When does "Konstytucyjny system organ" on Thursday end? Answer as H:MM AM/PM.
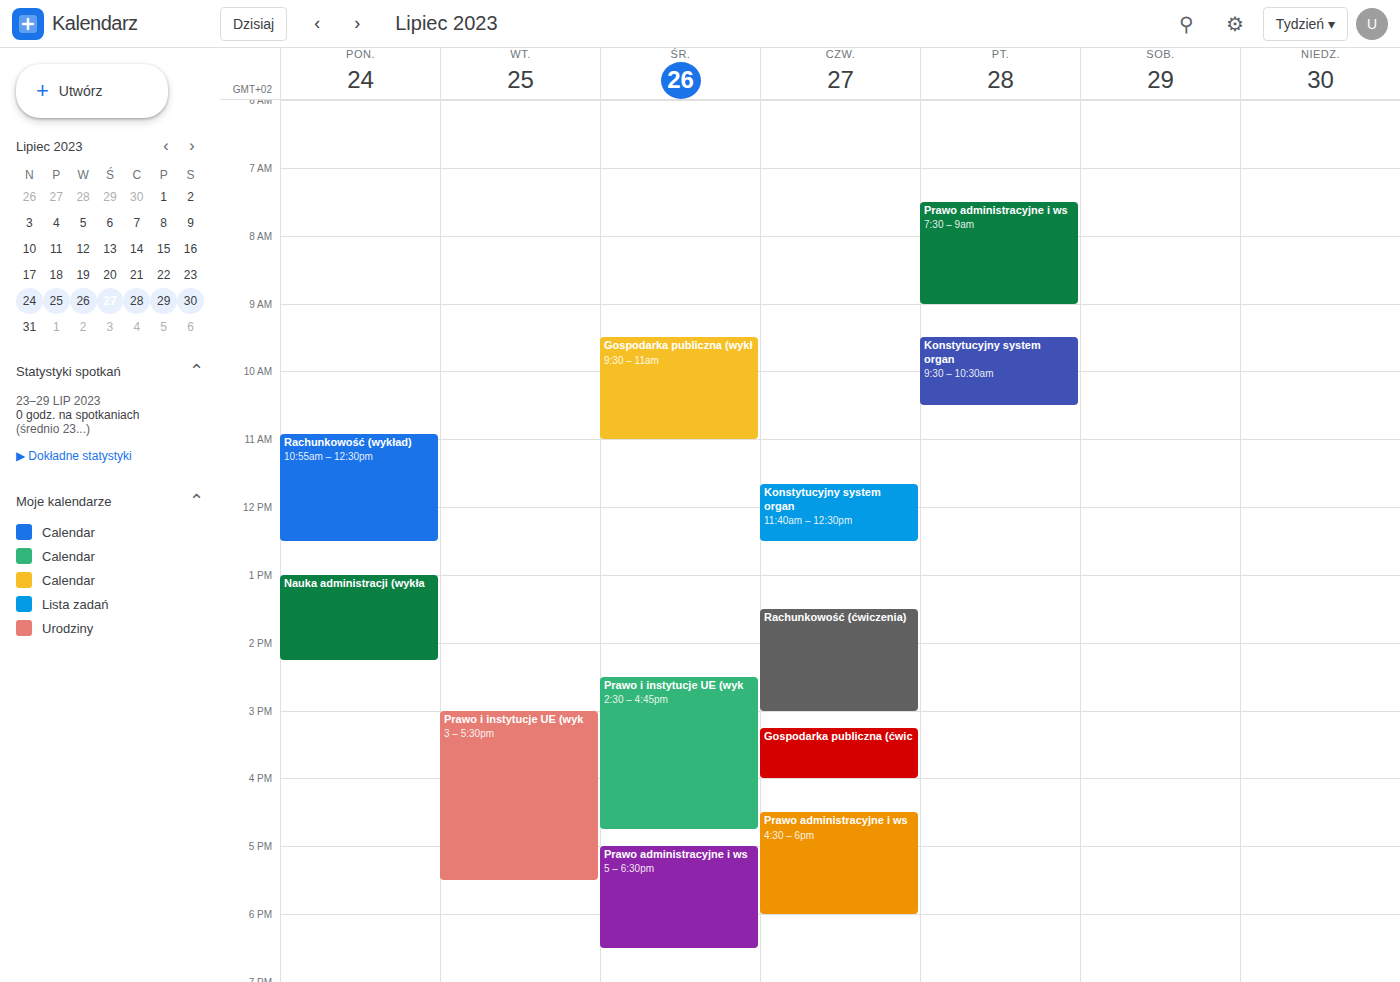
12:30 PM